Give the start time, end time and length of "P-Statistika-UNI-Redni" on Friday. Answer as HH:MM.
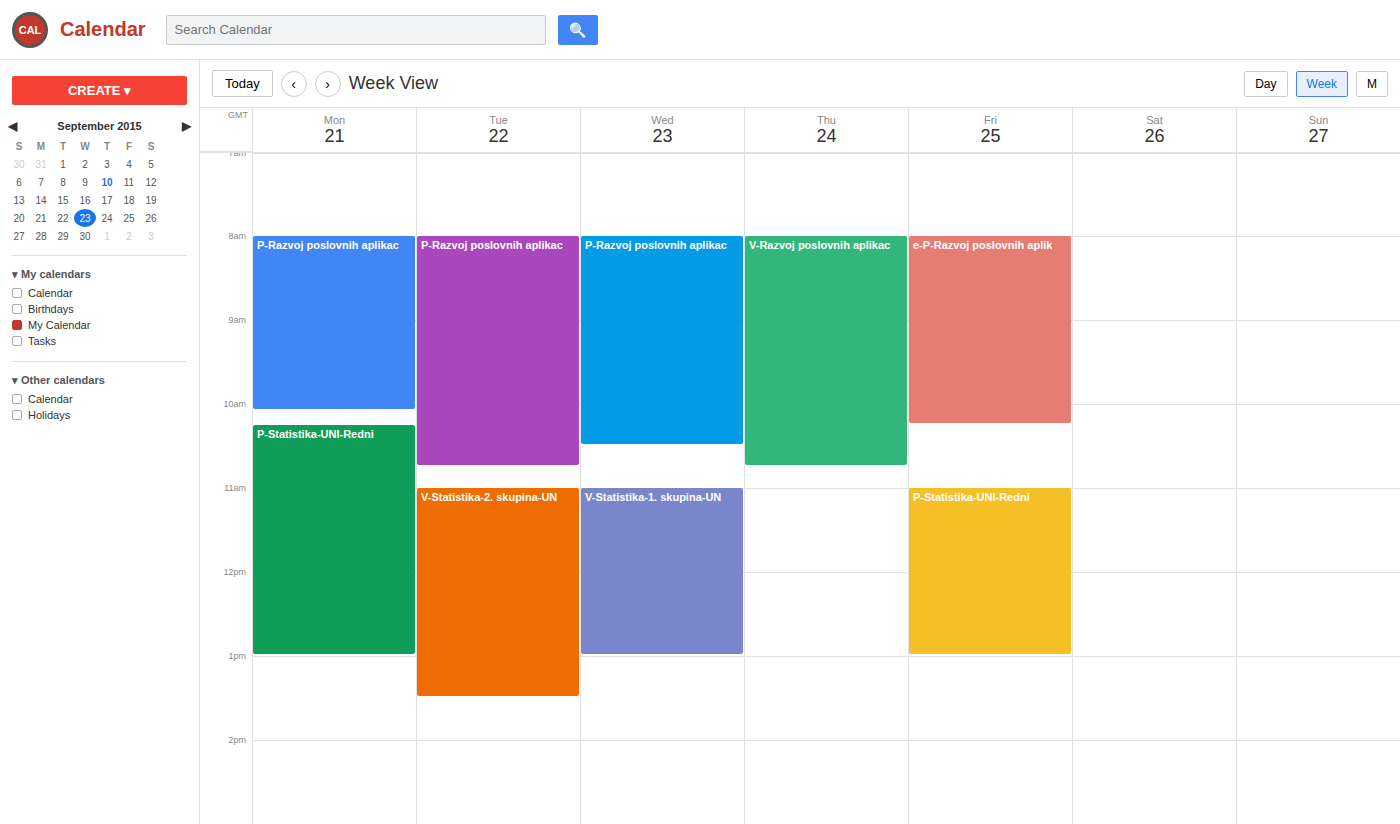
11:00 to 13:00, 2 hours